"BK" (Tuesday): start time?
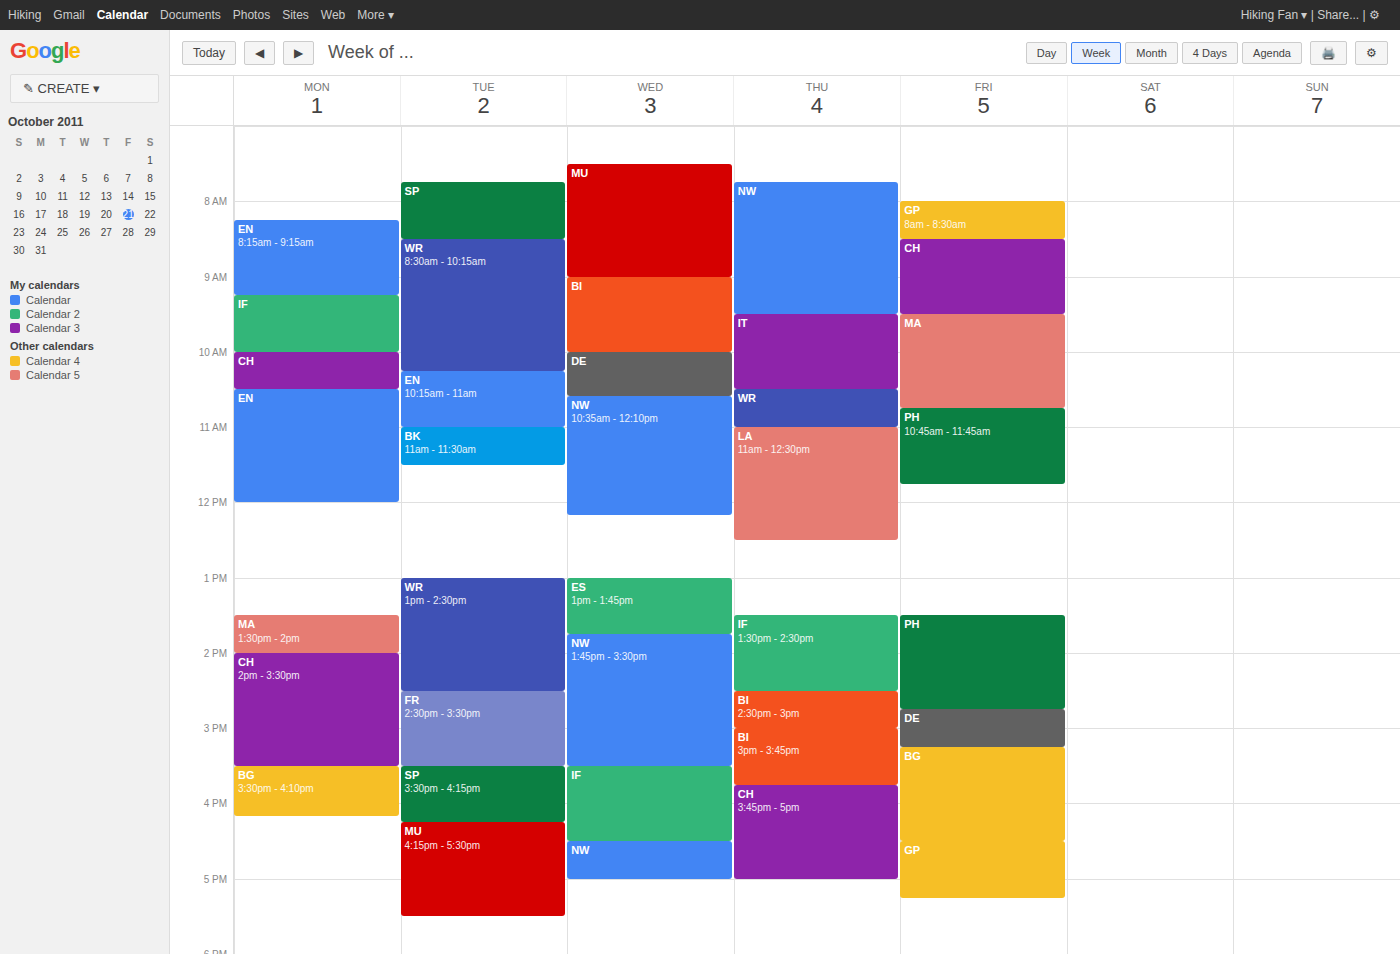
11:00 AM